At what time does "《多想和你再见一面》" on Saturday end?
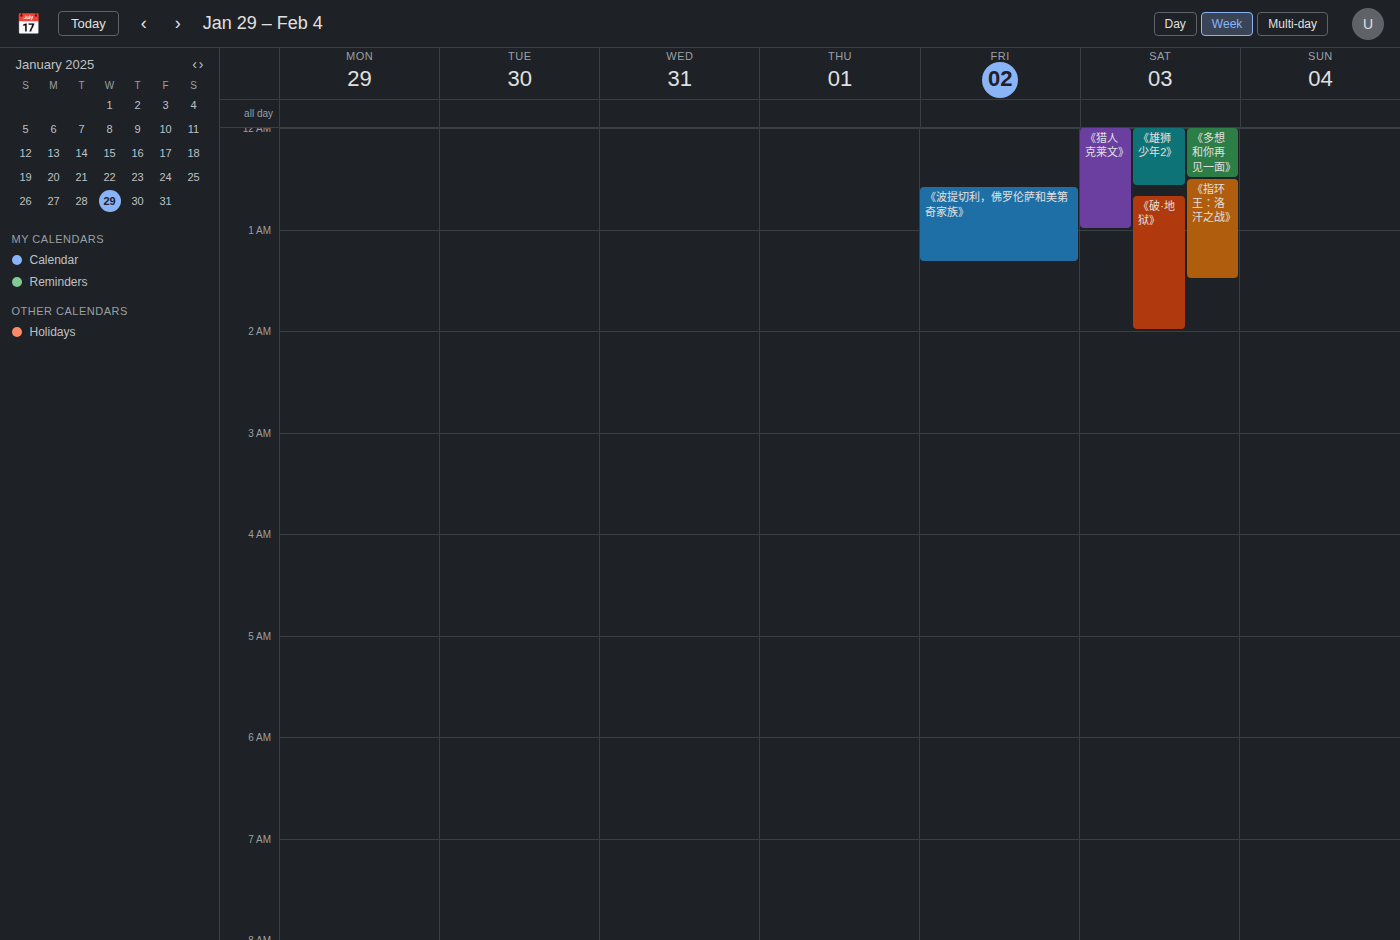
12:30 AM